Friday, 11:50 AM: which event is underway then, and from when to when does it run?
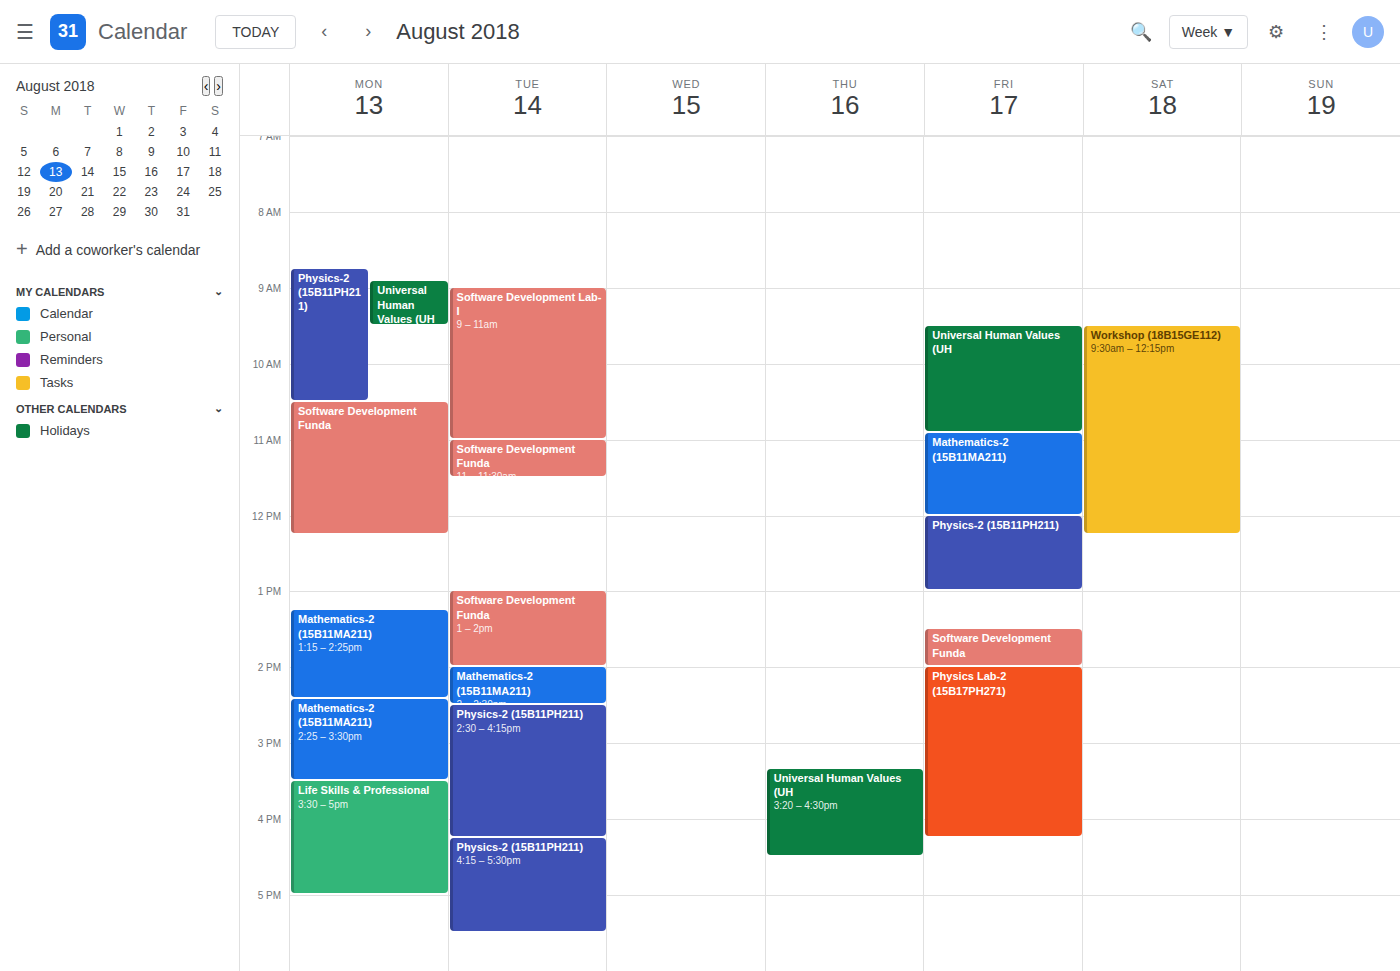
"Mathematics-2 (15B11MA211)", 10:55 AM to 12:00 PM